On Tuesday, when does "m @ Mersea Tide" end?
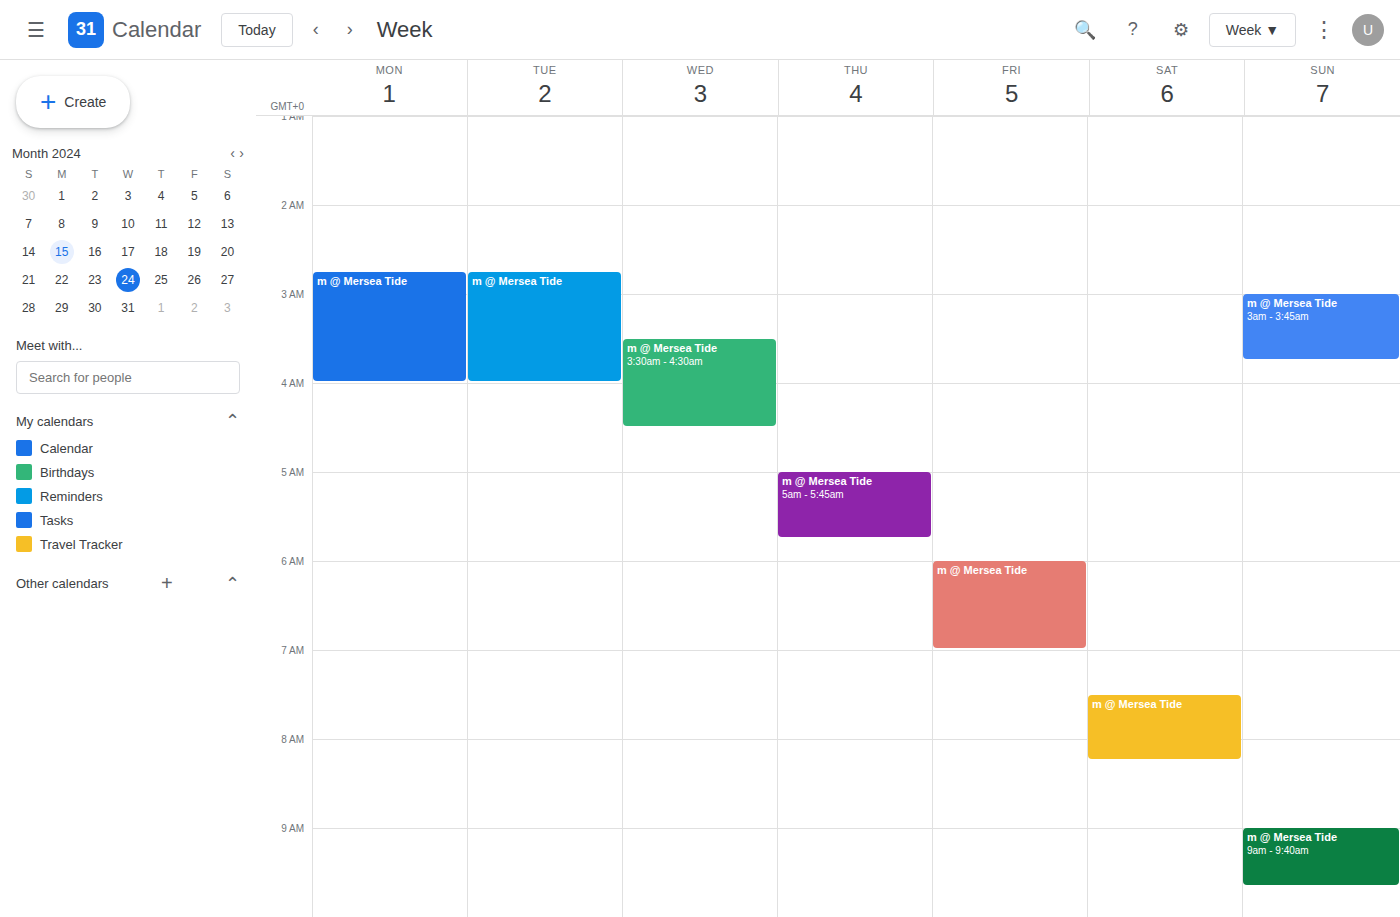
4:00 AM